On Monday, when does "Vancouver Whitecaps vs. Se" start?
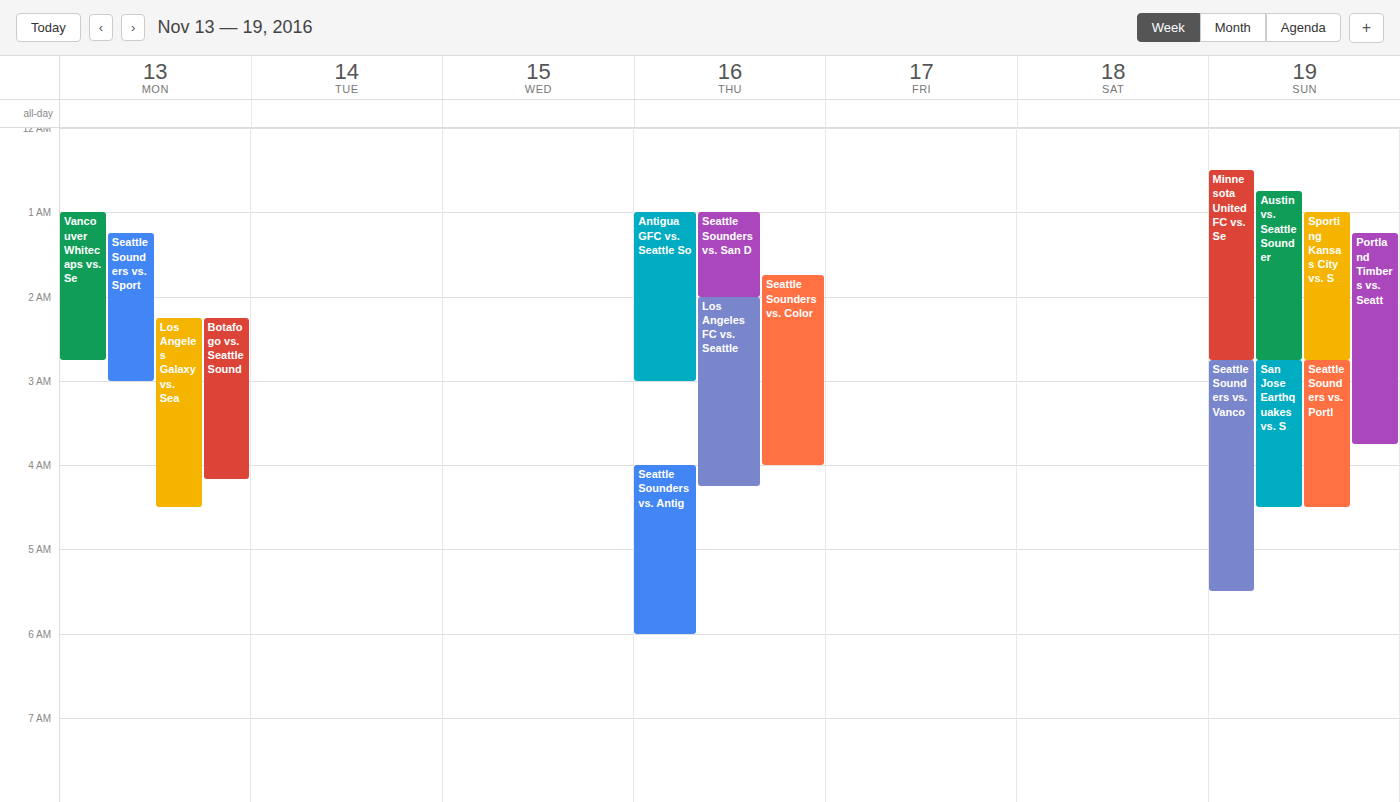
1:00 AM